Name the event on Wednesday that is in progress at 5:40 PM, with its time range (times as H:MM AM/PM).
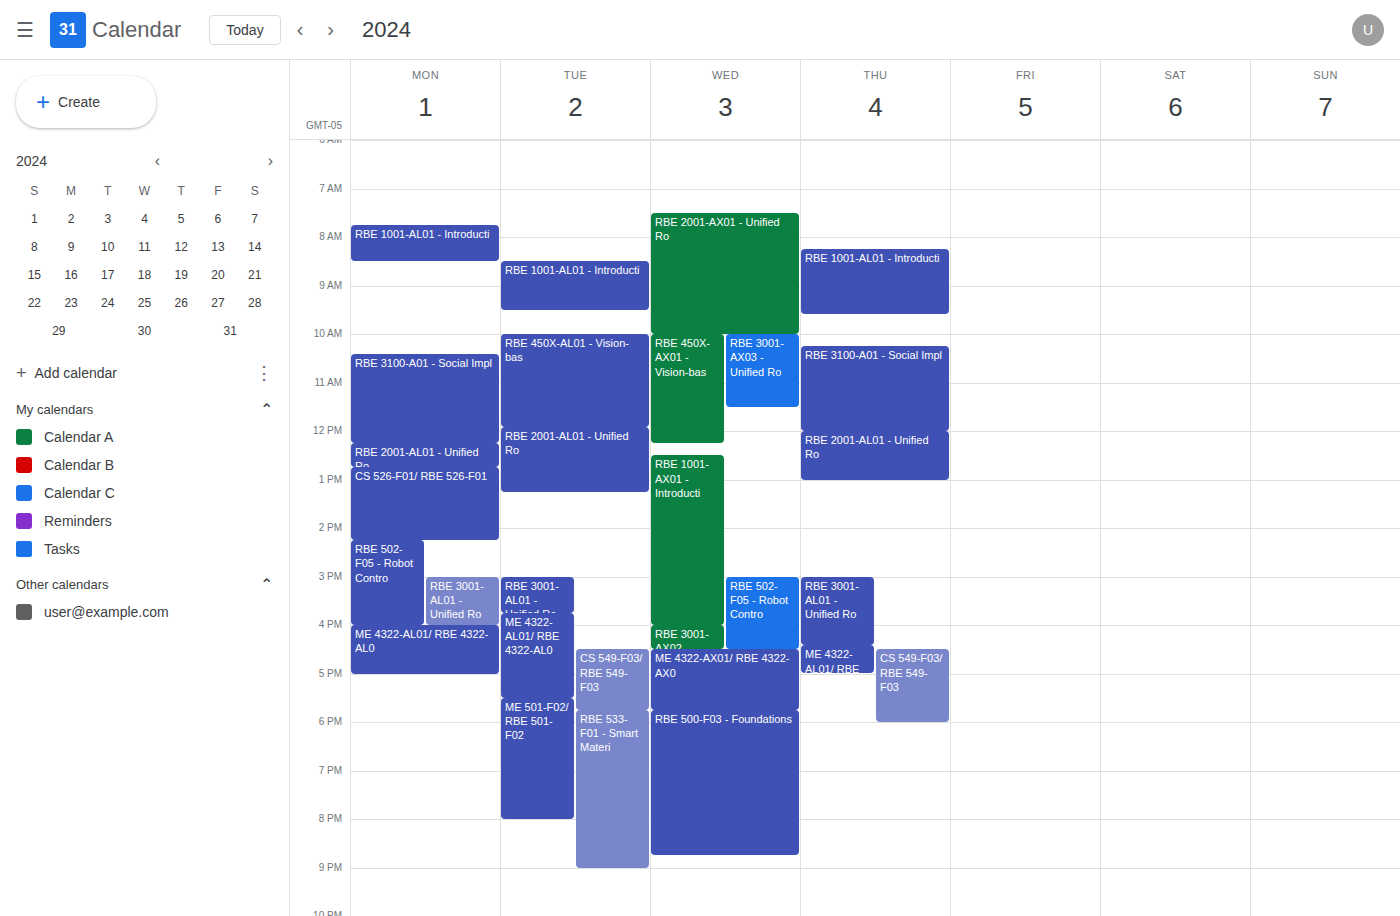
"ME 4322-AX01/ RBE 4322-AX0", 4:30 PM to 5:45 PM